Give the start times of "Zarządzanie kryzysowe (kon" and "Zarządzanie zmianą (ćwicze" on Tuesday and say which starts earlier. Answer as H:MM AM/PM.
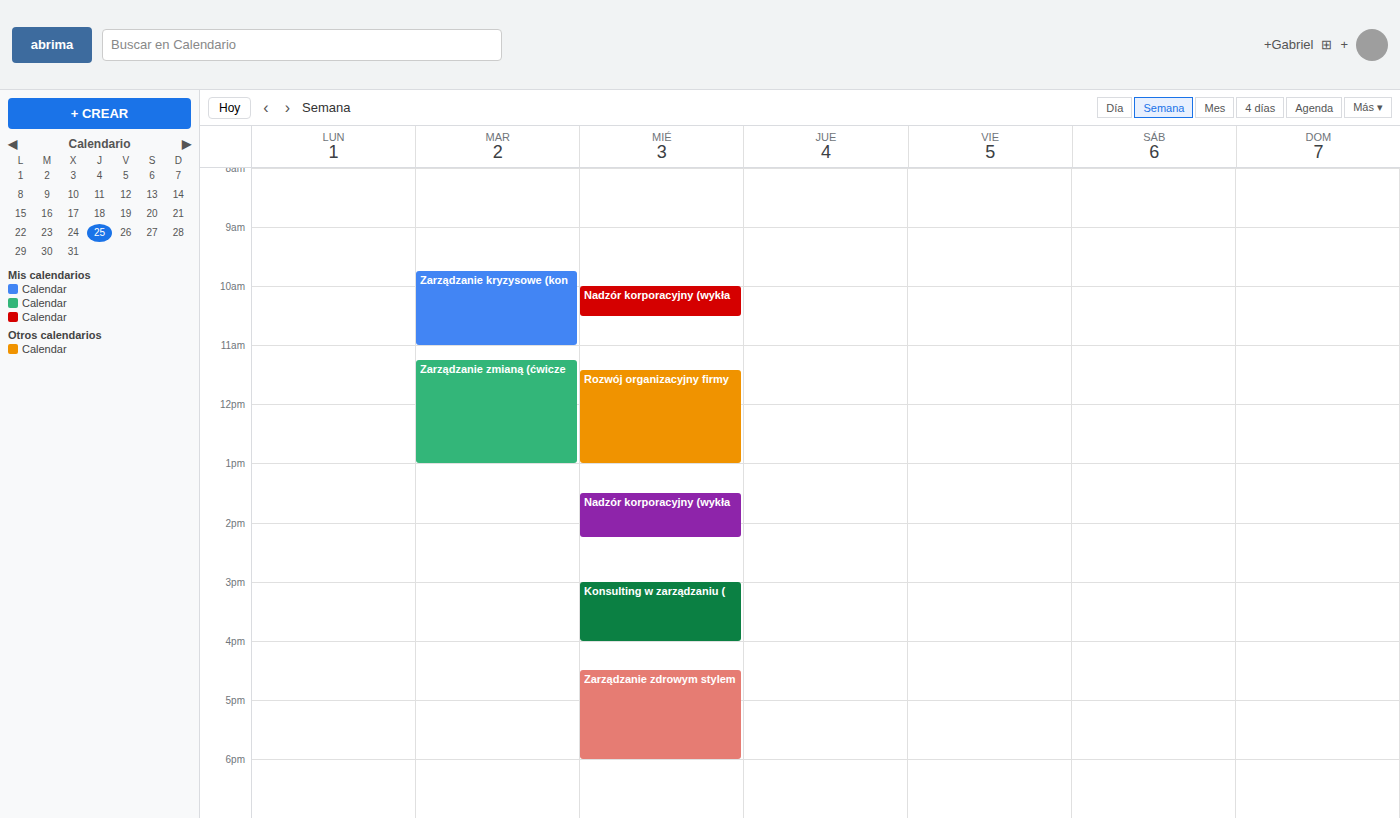
"Zarządzanie kryzysowe (kon" 9:45 AM; "Zarządzanie zmianą (ćwicze" 11:15 AM.